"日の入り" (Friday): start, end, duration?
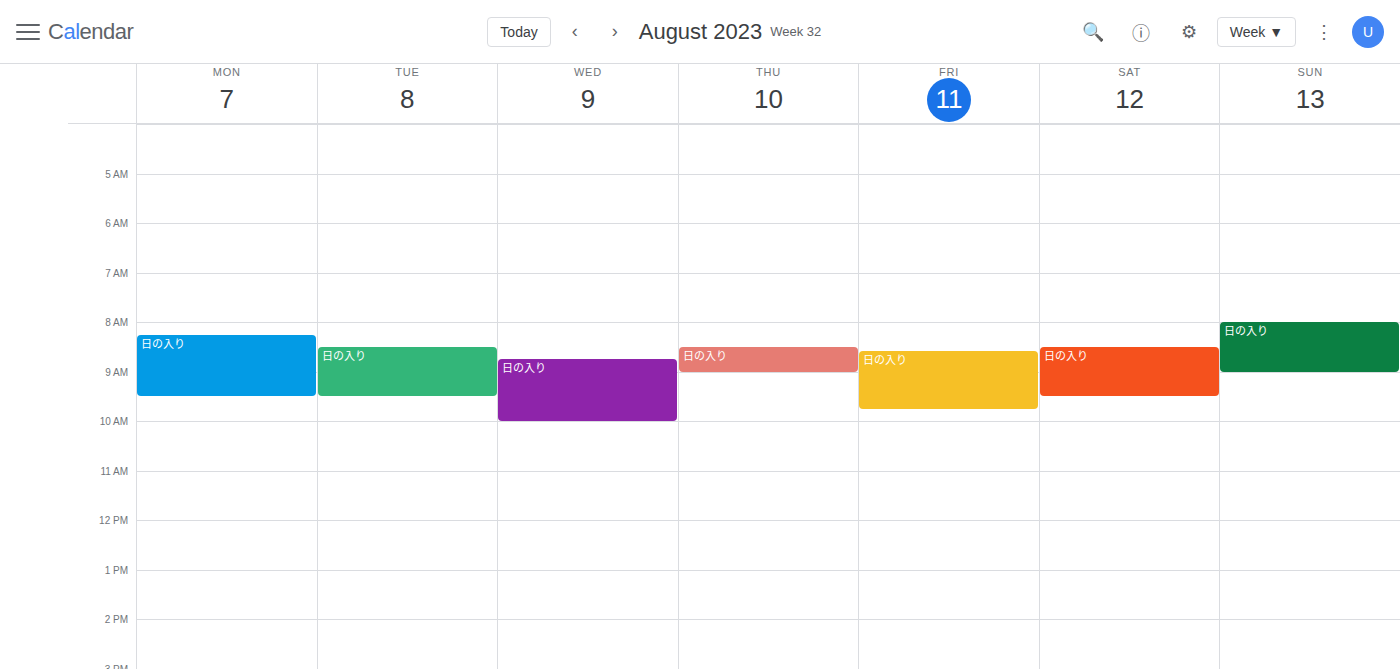
8:35 AM to 9:45 AM, 1 hour 10 minutes